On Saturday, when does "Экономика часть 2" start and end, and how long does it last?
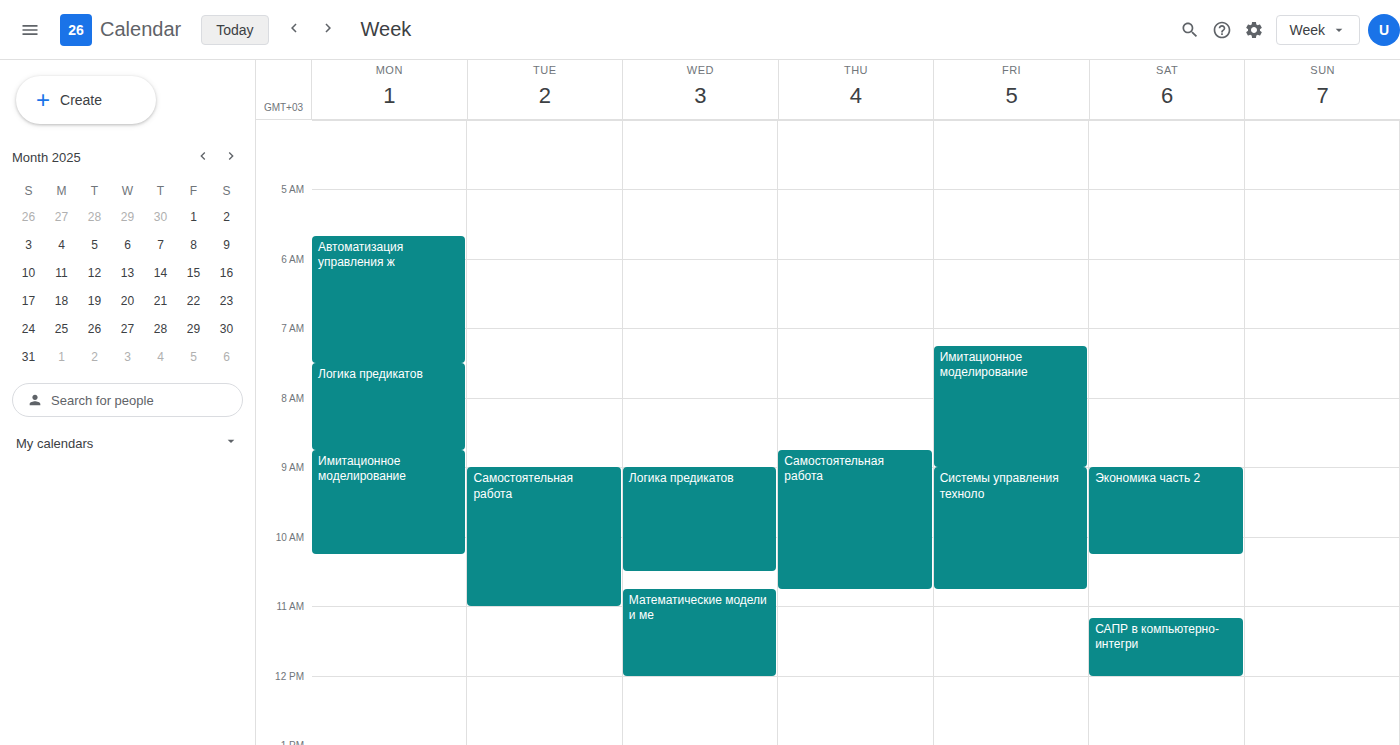
09:00 to 10:15, 1 hour 15 minutes